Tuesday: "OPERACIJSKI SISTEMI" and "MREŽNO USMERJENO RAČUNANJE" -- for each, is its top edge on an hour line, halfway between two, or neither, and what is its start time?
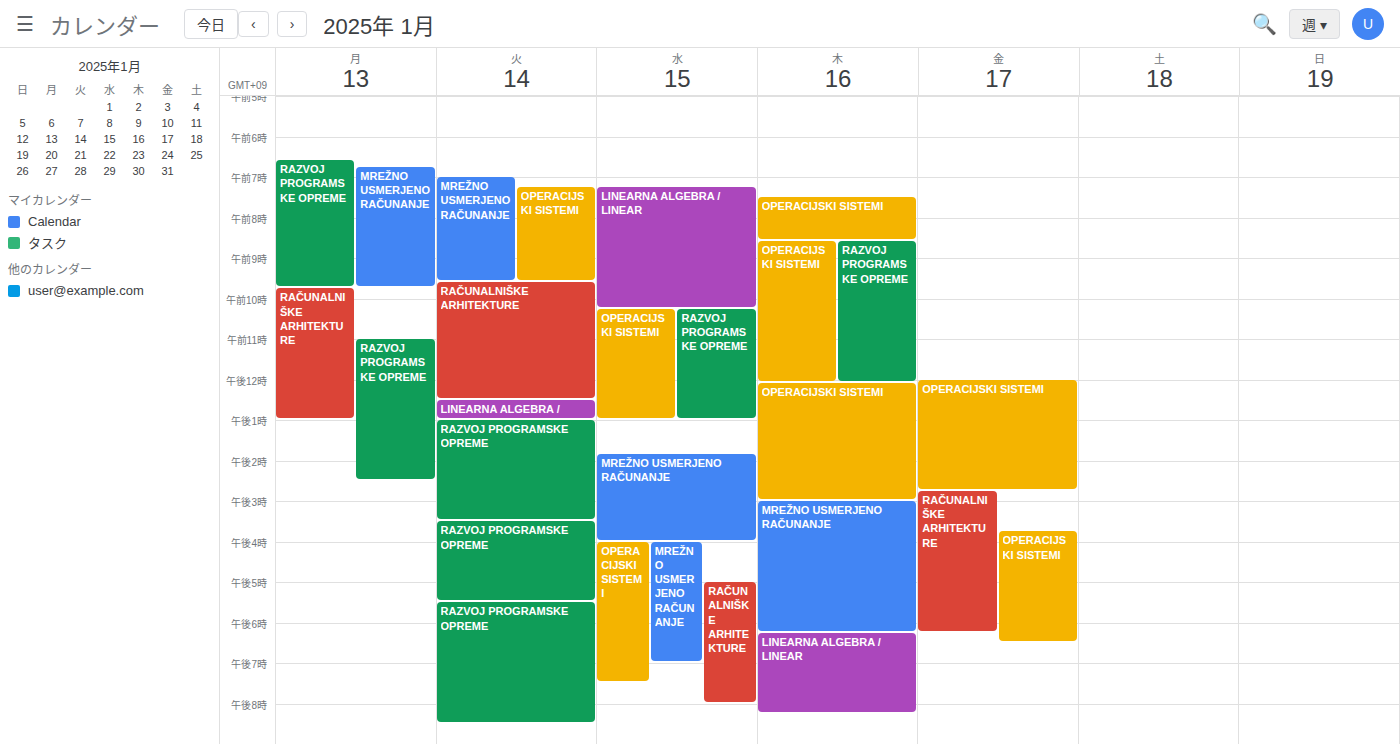
"OPERACIJSKI SISTEMI": 7:15 AM, neither: a quarter of the way from the 7 AM line to the 8 AM line. "MREŽNO USMERJENO RAČUNANJE": 7:00 AM, exactly on the 7 AM line.